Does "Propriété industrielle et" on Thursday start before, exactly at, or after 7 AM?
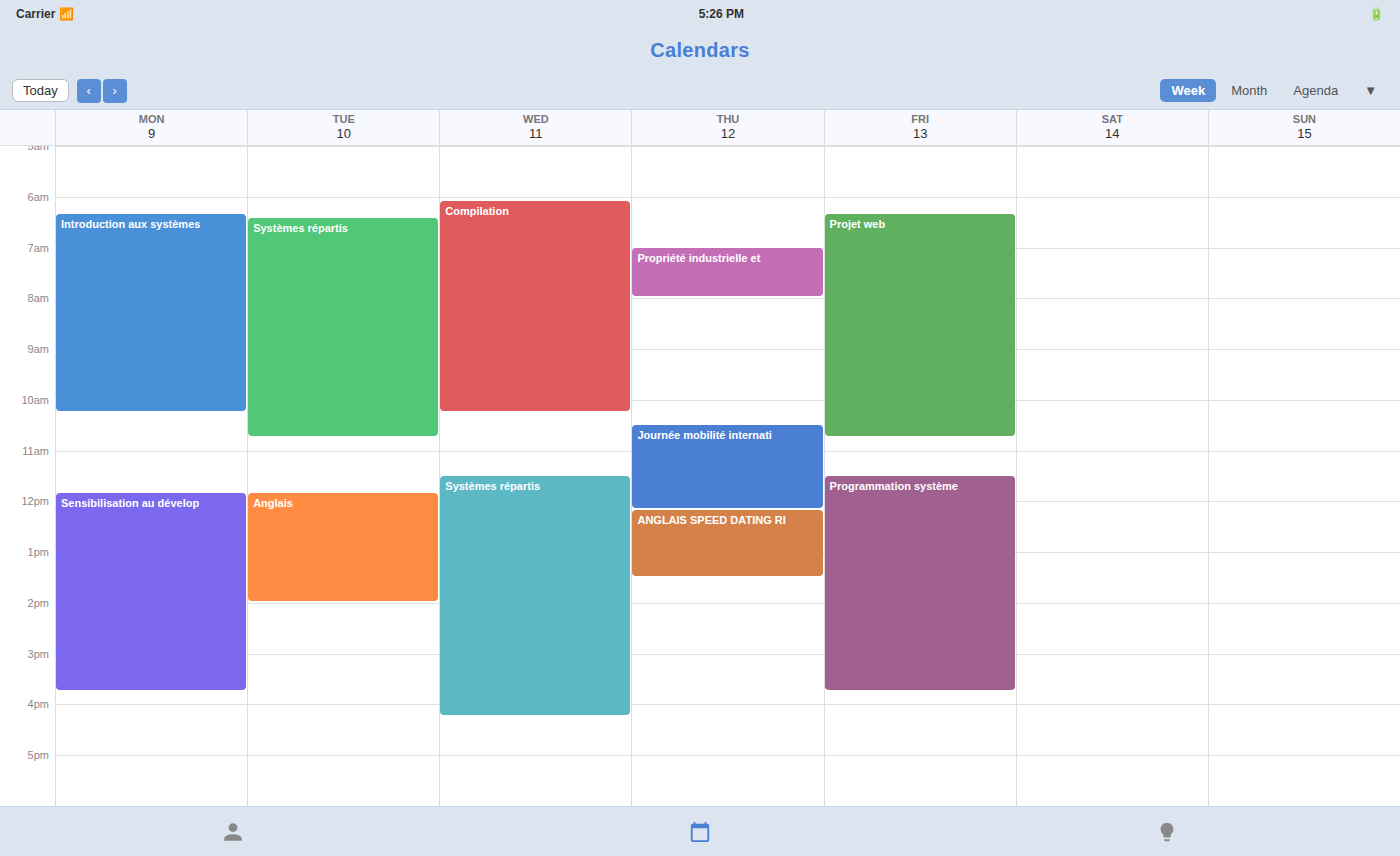
7:00 AM -- exactly at 7 AM, on the 7 AM line.